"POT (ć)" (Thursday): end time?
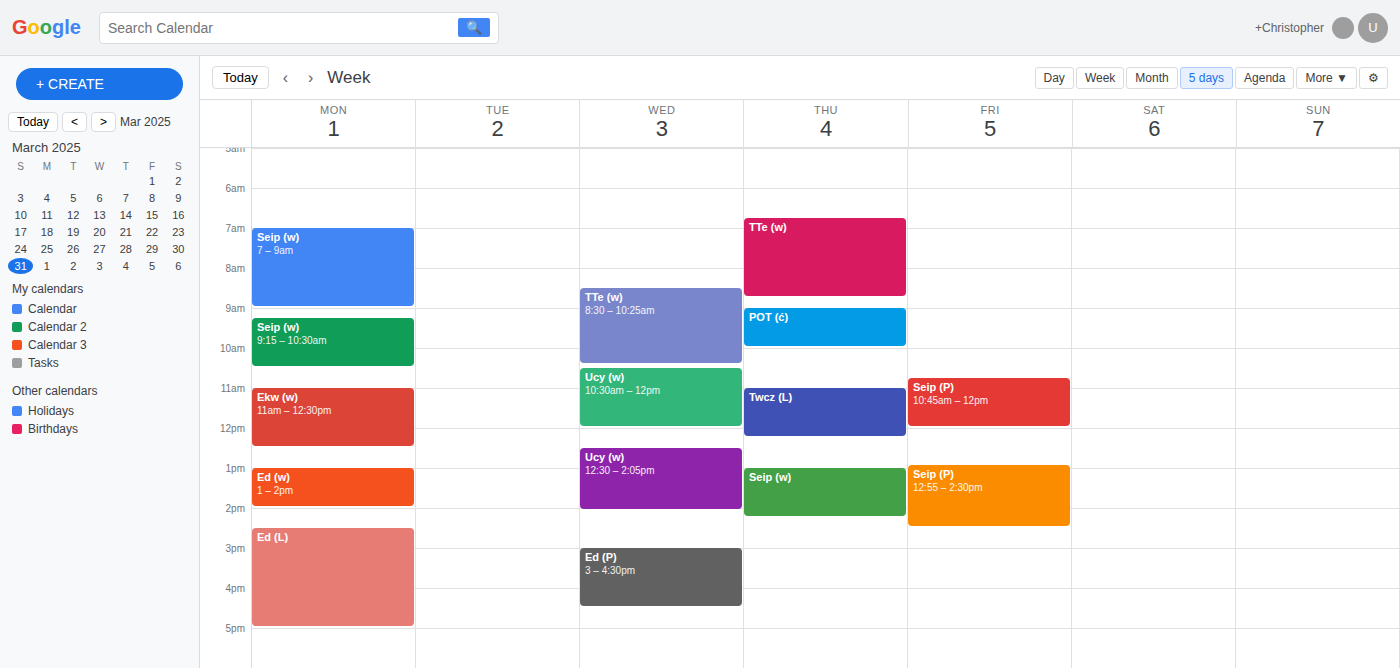
10:00 AM